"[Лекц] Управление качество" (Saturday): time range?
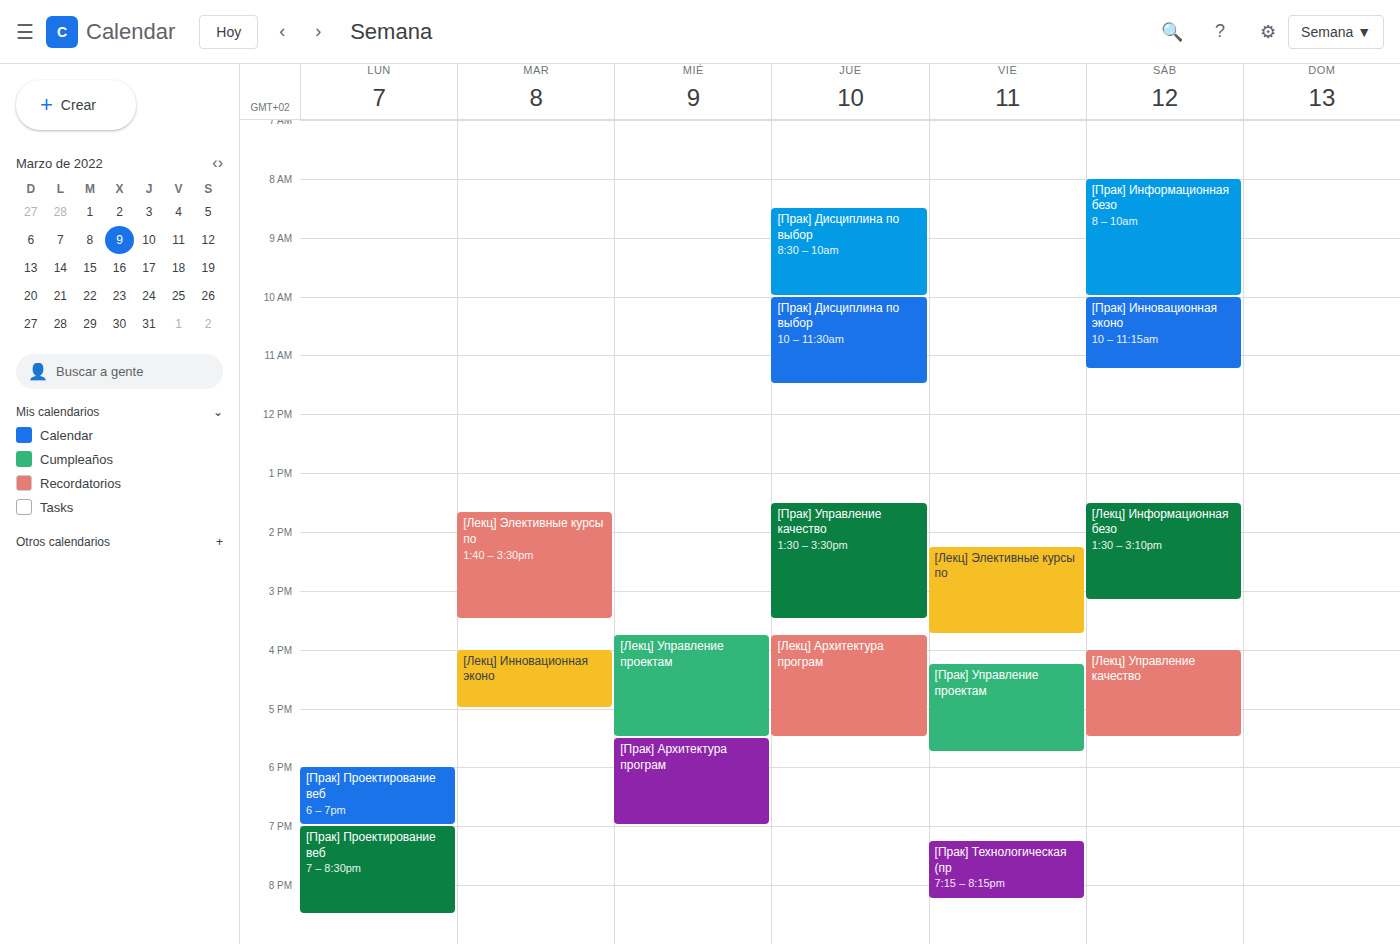
4:00 PM to 5:30 PM